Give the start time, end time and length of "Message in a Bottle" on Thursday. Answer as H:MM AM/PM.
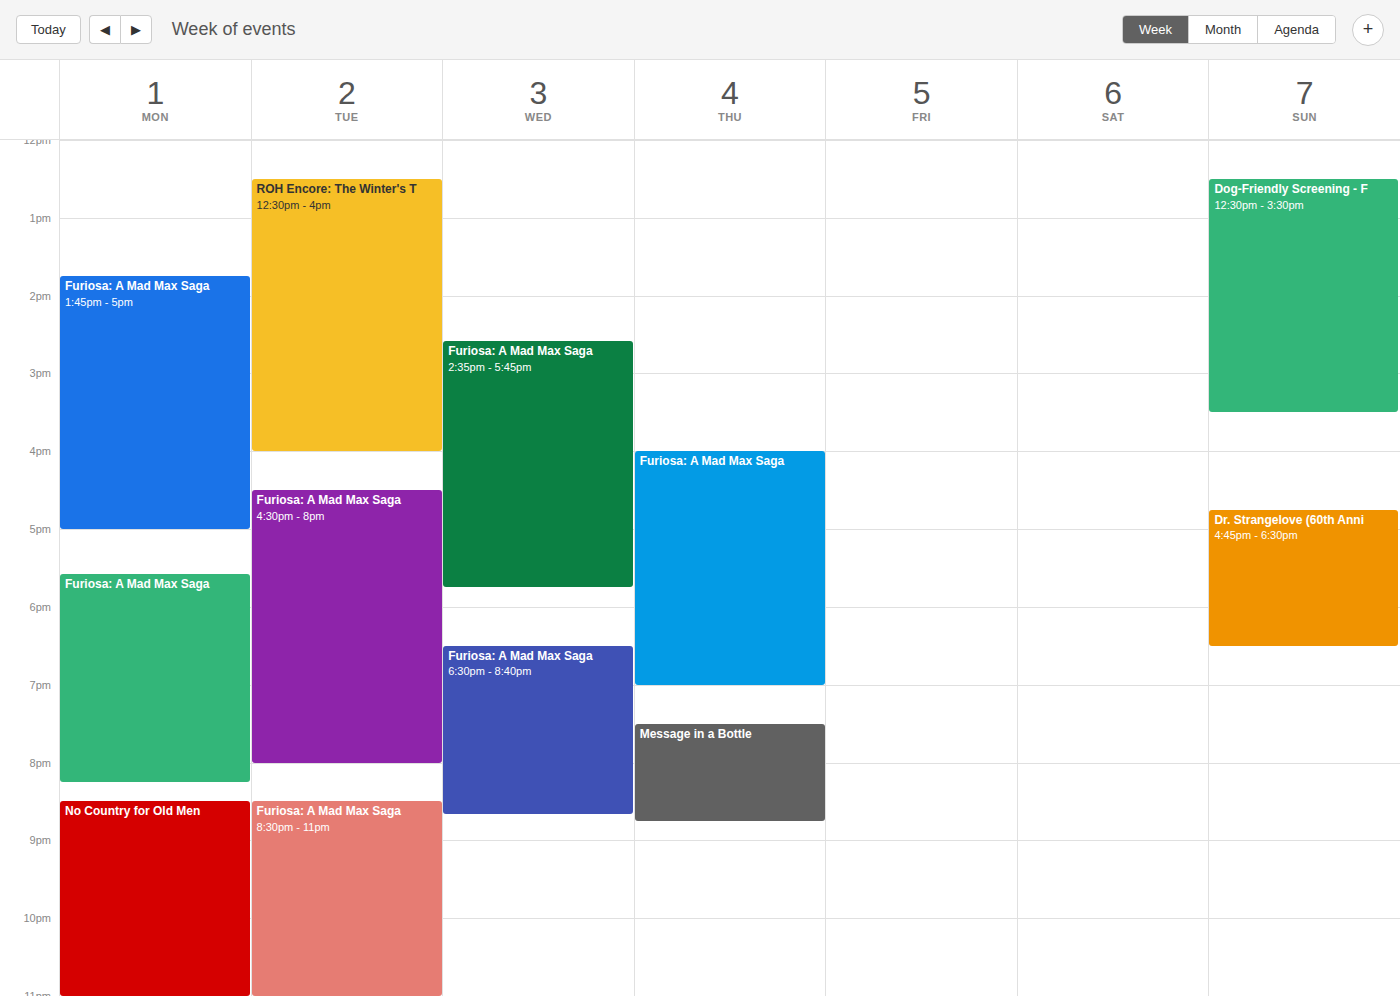
7:30 PM to 8:45 PM, 1 hour 15 minutes